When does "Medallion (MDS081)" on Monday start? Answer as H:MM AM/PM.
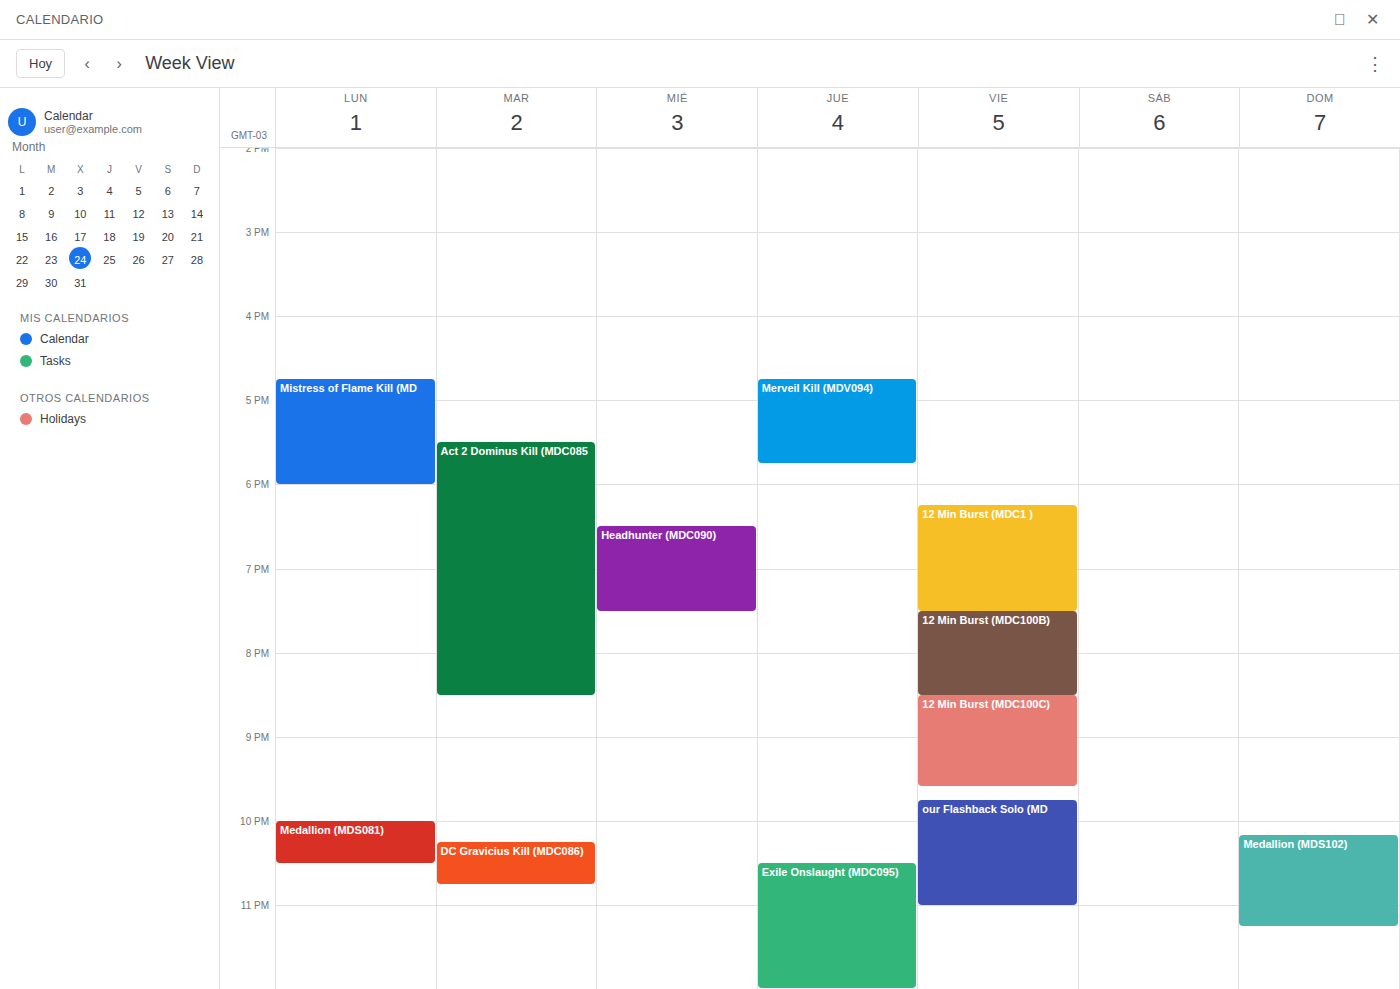
10:00 PM